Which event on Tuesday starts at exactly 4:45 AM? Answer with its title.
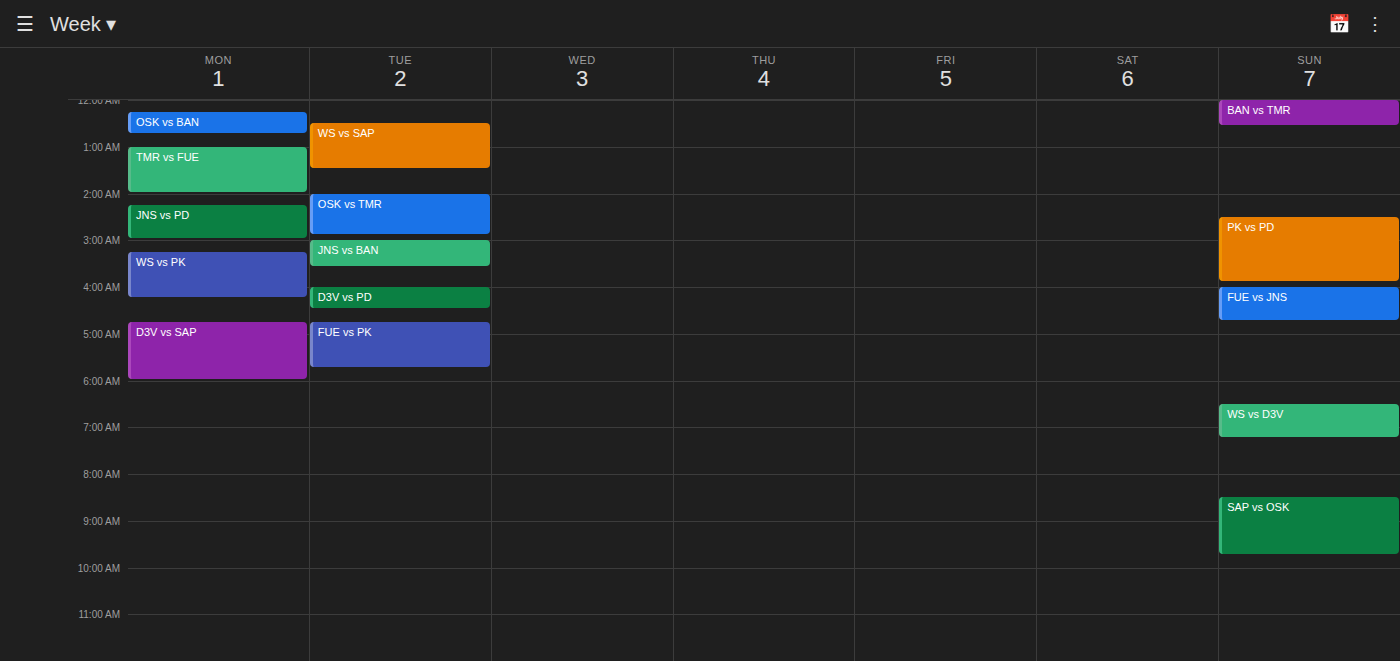
"FUE vs PK"